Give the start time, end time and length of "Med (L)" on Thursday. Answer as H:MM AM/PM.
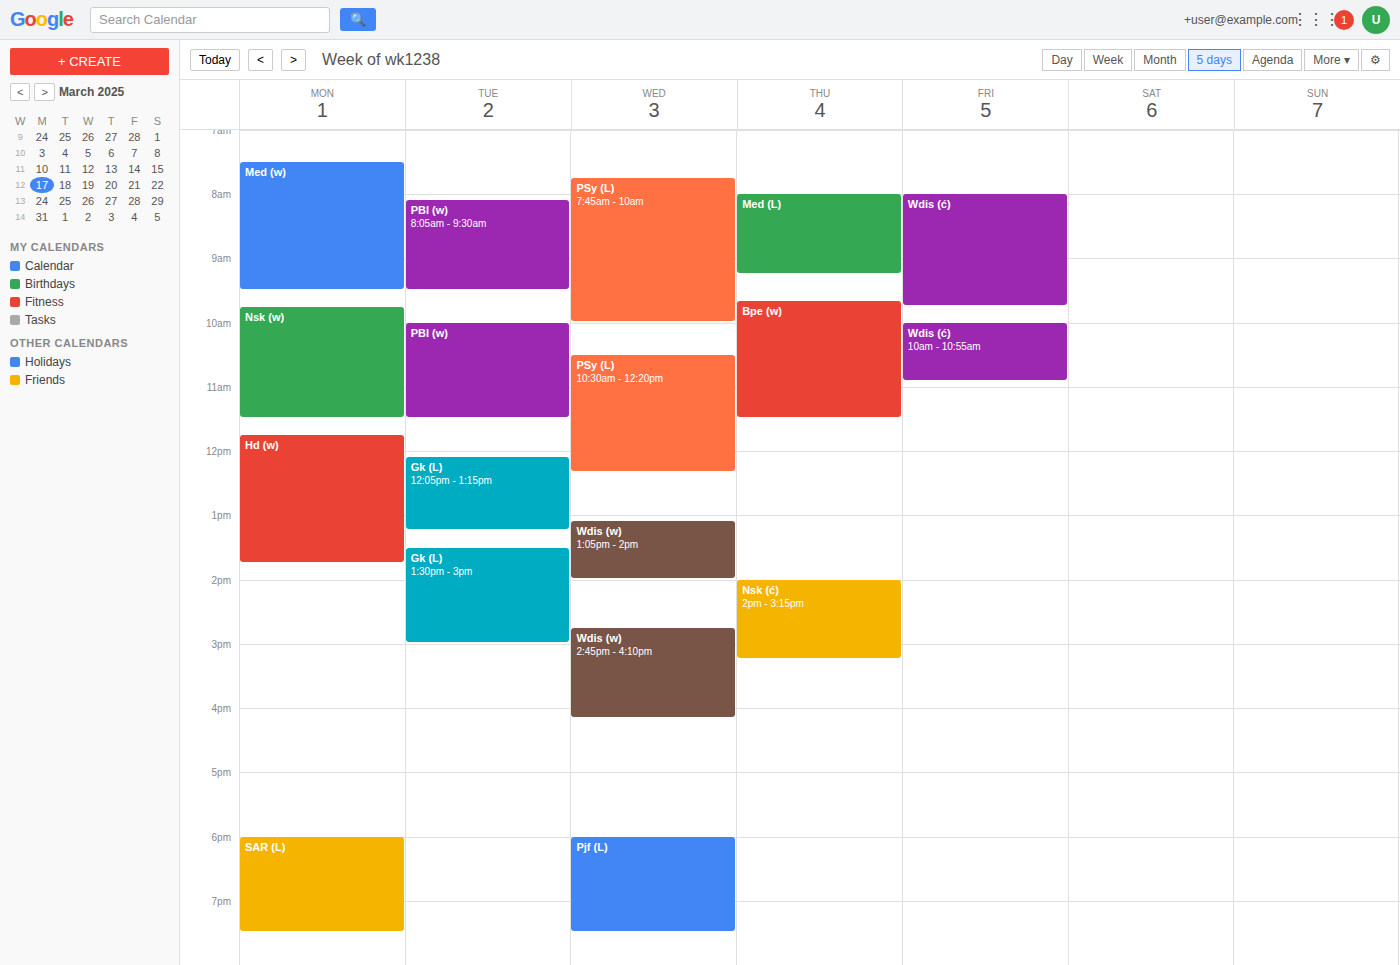
8:00 AM to 9:15 AM, 1 hour 15 minutes